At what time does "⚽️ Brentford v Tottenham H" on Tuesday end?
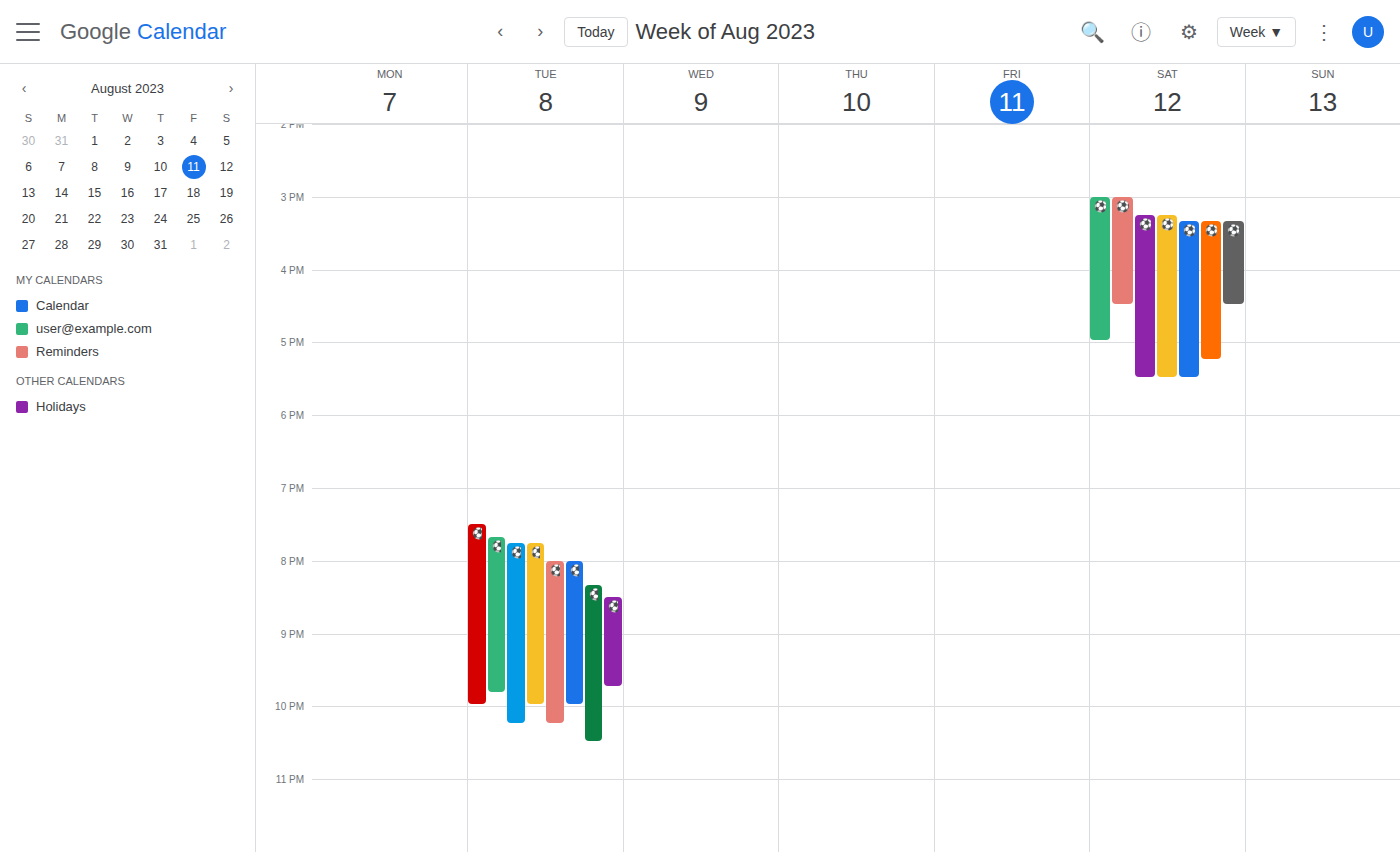
9:50 PM